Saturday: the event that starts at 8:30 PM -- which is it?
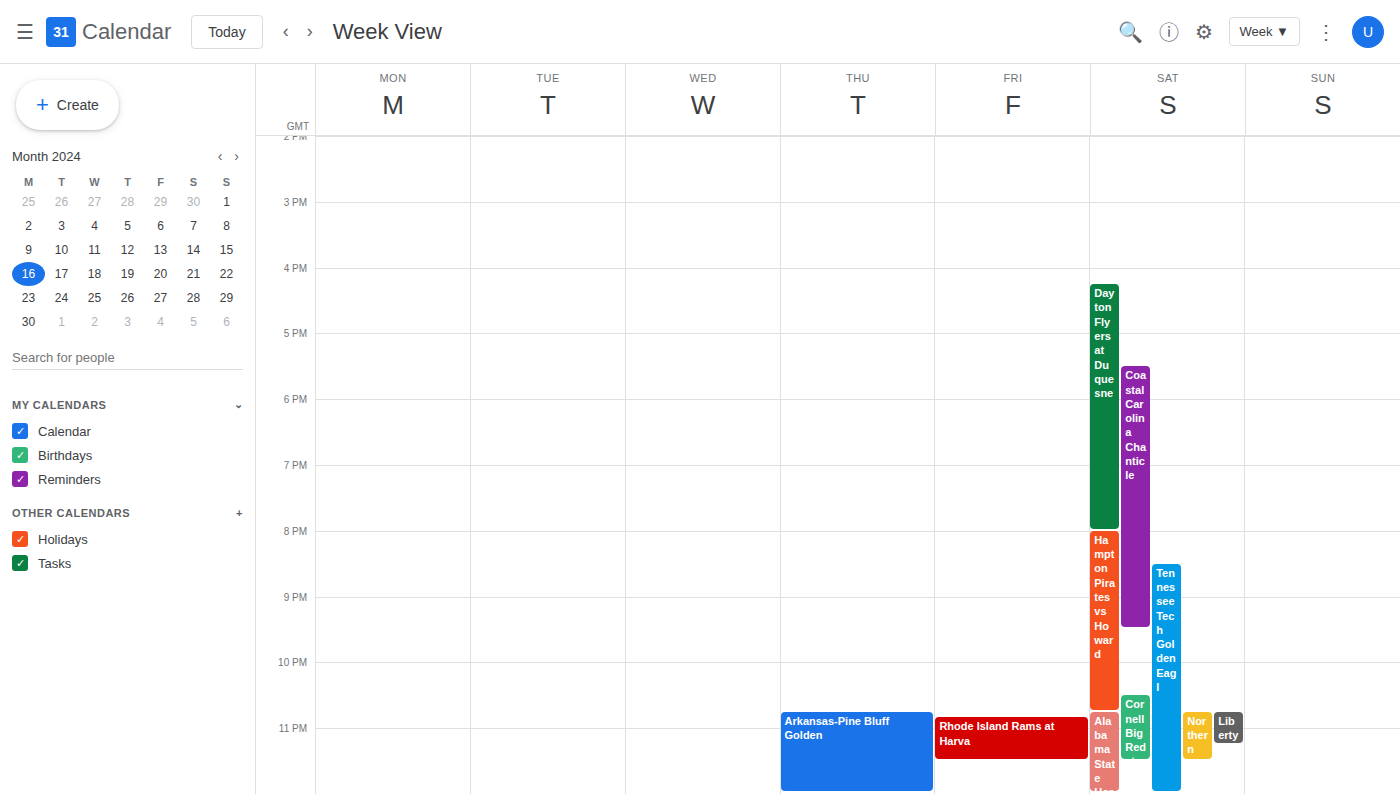
"Tennessee Tech Golden Eagl"